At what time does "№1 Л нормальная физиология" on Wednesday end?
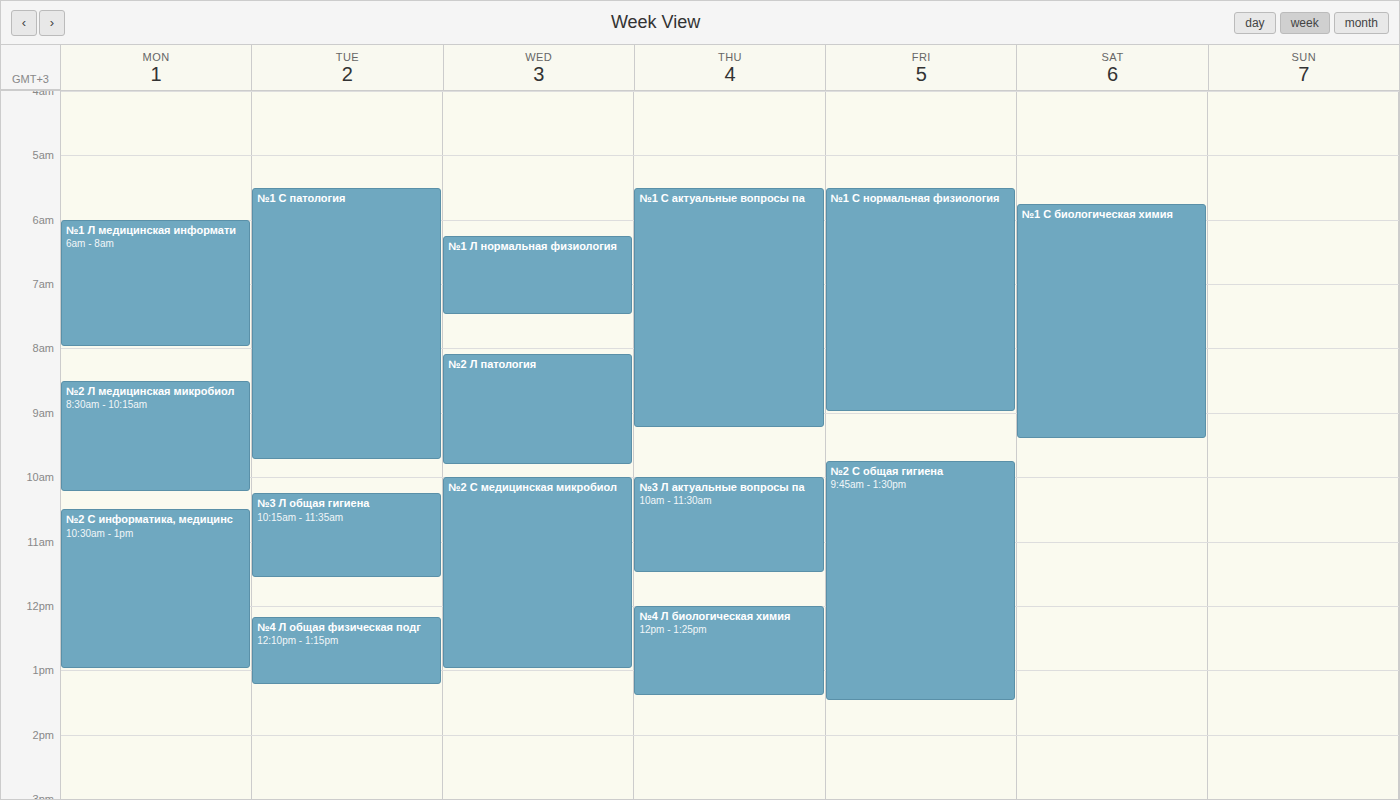
7:30 AM